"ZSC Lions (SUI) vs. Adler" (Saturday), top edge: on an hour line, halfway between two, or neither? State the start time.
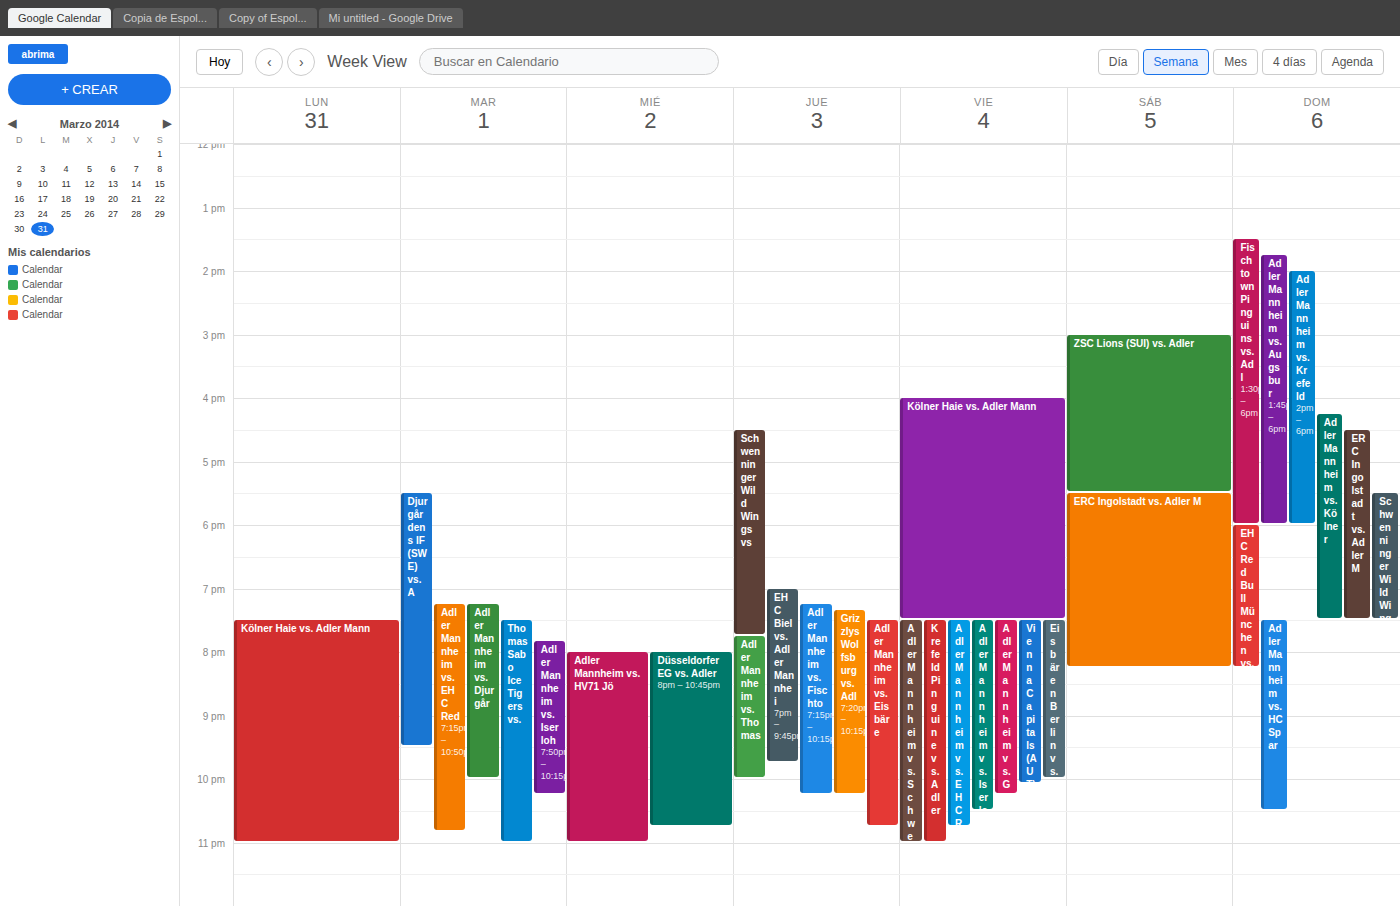
3:00 PM -- exactly on the 3 PM line.